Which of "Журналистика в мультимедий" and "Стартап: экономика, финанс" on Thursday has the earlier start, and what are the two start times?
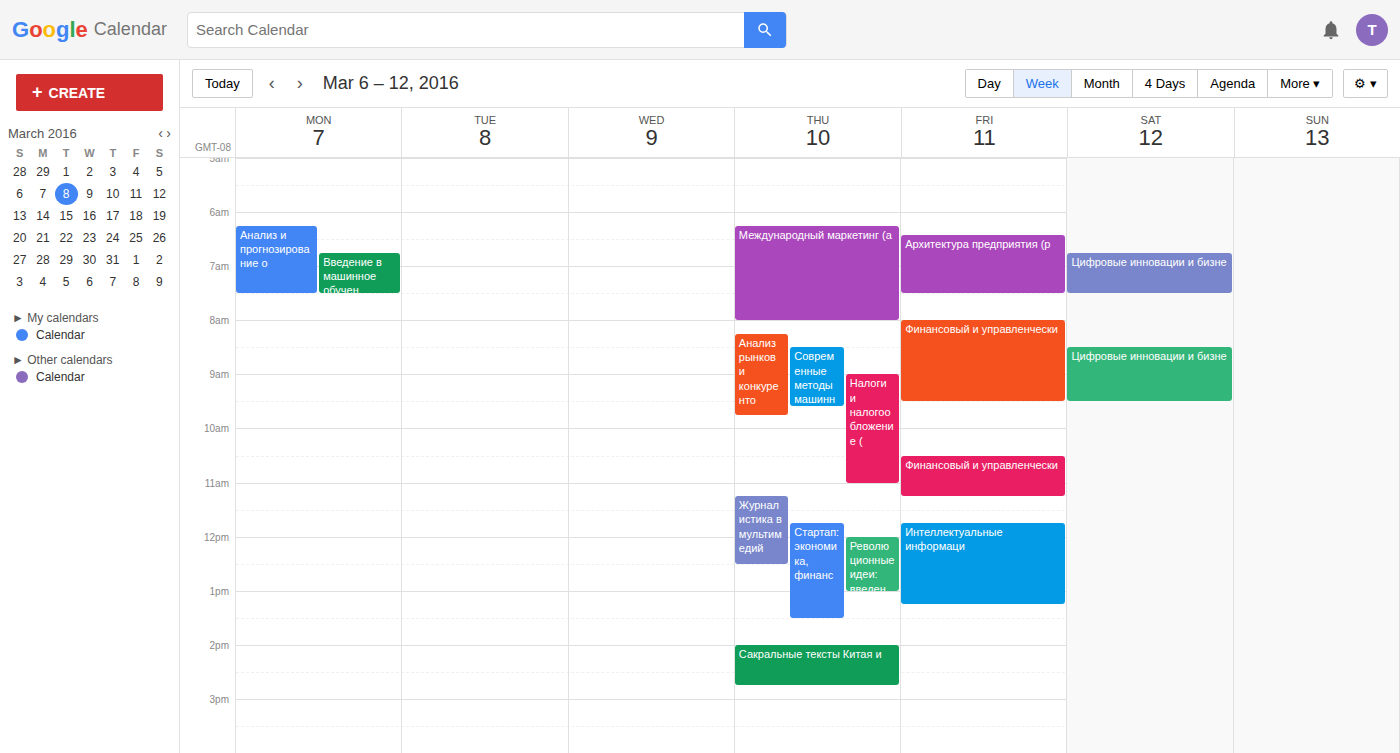
"Журналистика в мультимедий" 11:15 AM; "Стартап: экономика, финанс" 11:45 AM.